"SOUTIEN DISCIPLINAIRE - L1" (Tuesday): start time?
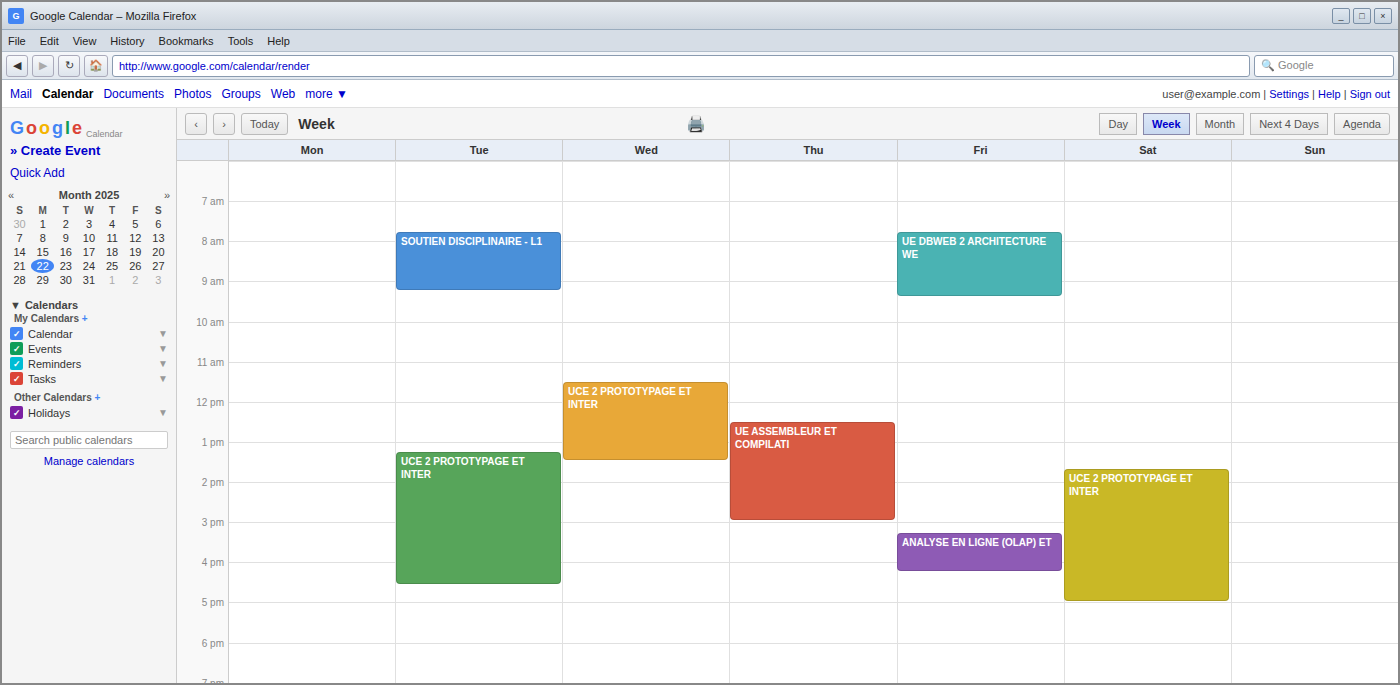
07:45